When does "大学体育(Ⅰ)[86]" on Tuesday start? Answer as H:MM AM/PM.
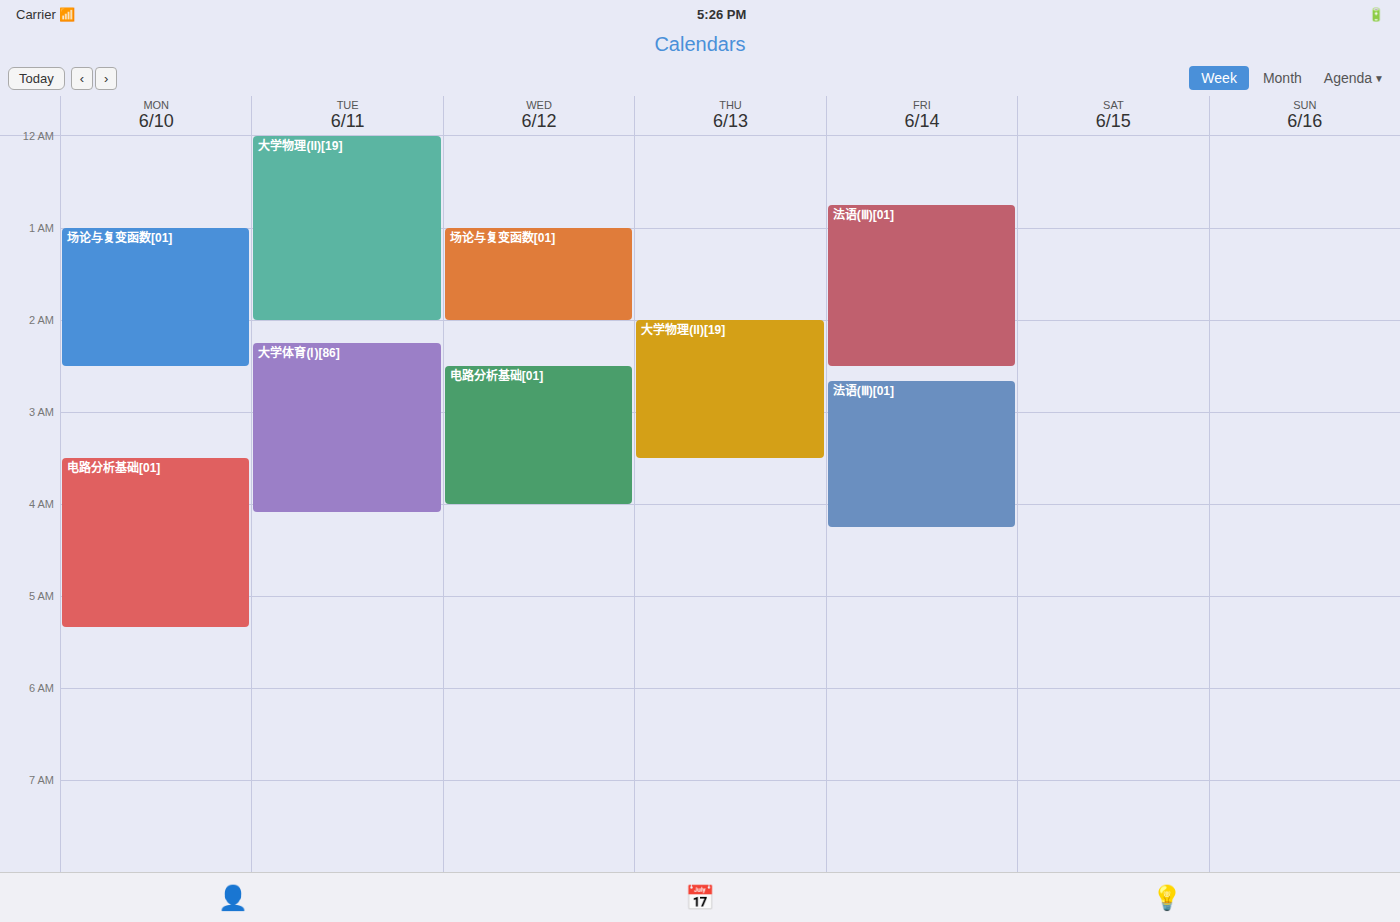
2:15 AM